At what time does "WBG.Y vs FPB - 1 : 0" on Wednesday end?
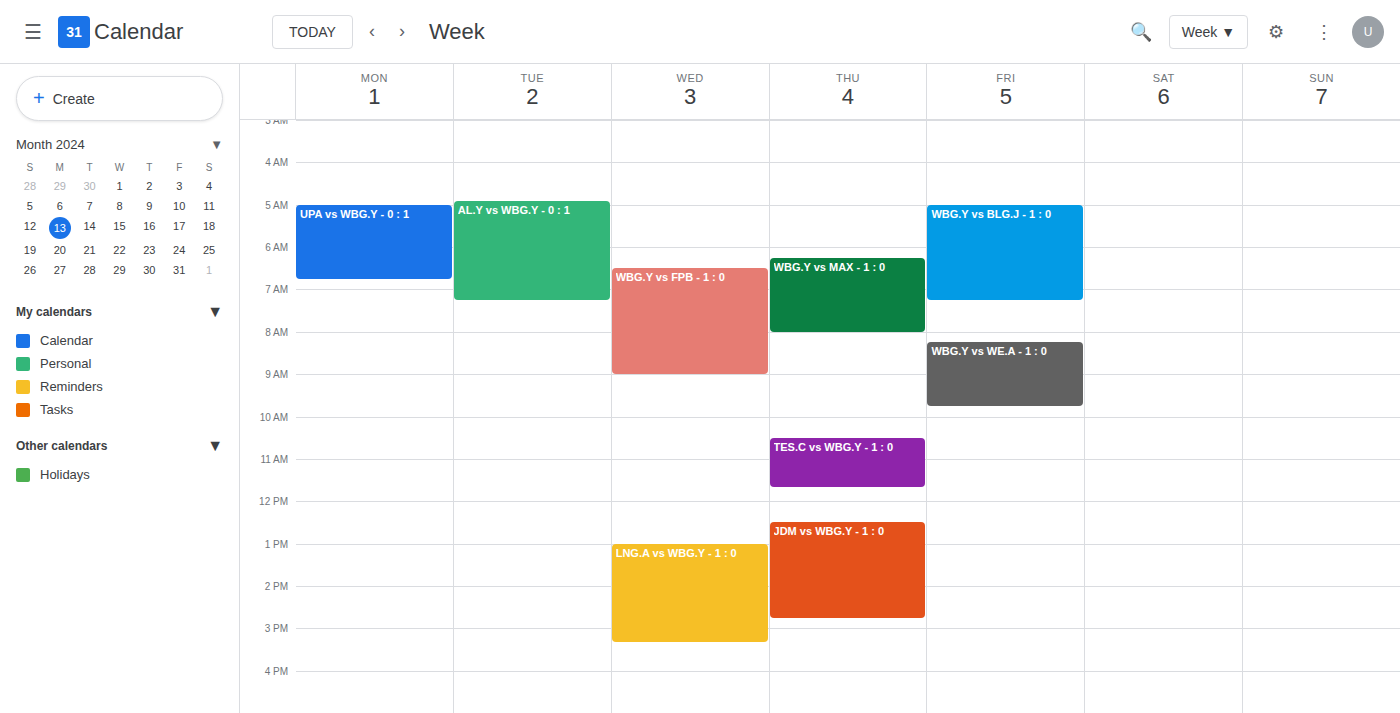
9:00 AM